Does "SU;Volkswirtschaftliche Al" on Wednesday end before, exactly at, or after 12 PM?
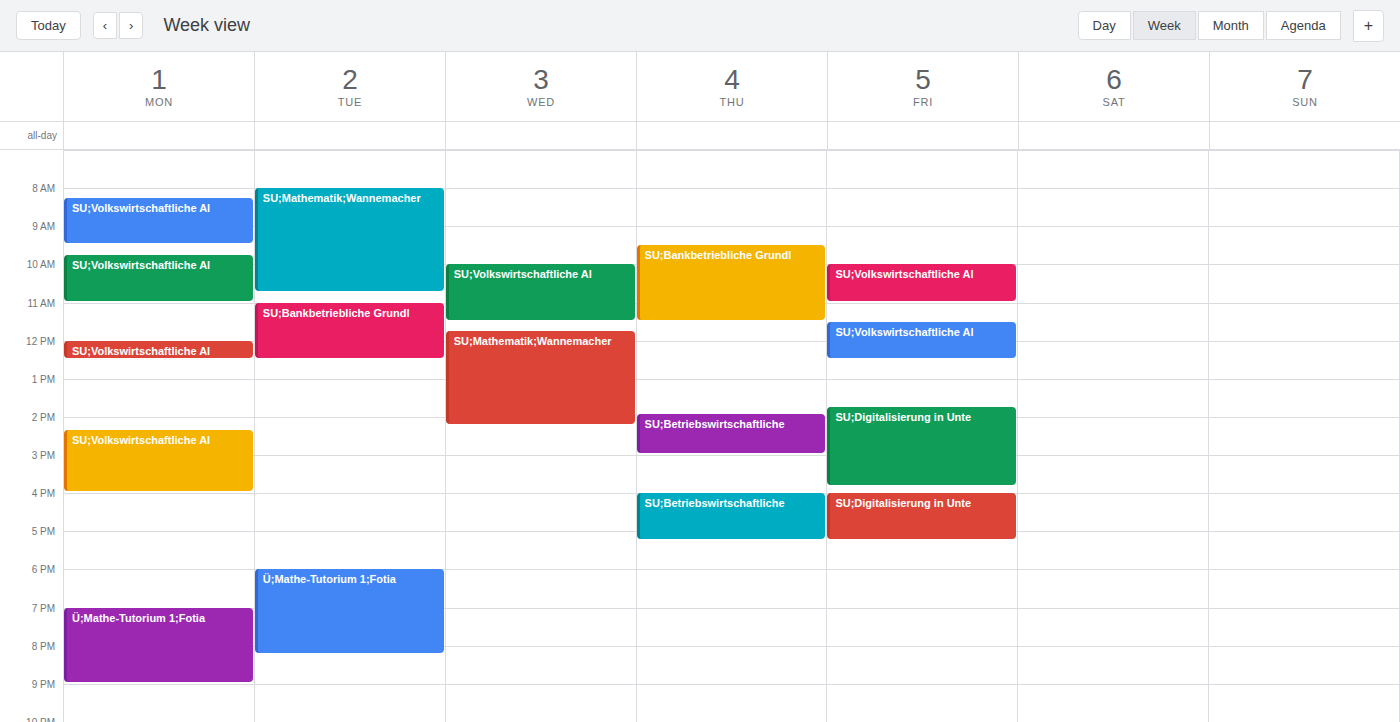
11:30 AM -- before 12 PM, 30 minutes above the 12 PM line.